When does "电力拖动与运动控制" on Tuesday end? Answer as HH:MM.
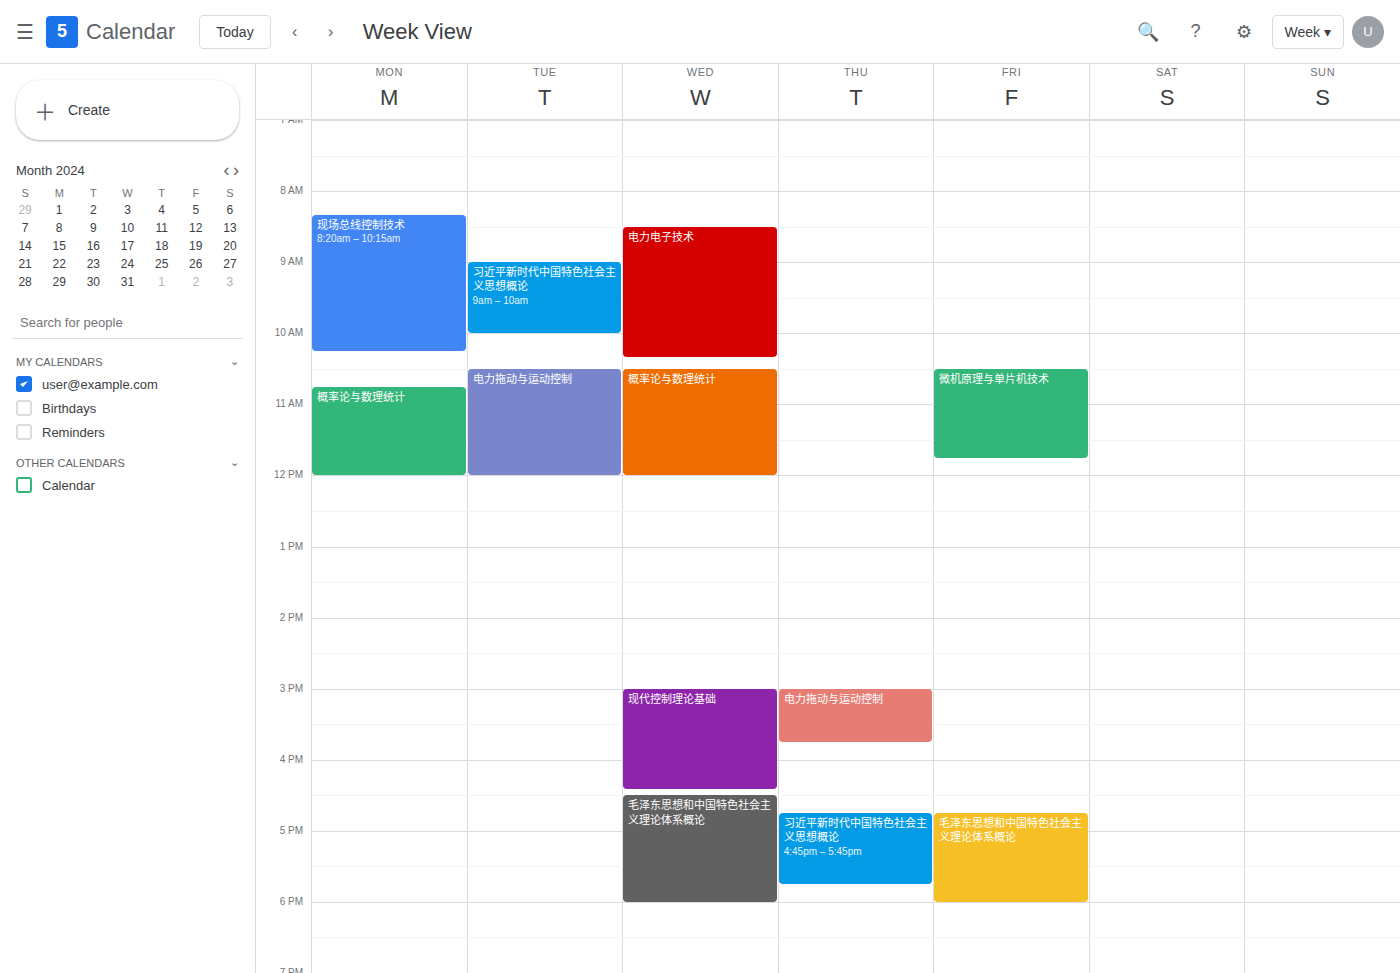
12:00